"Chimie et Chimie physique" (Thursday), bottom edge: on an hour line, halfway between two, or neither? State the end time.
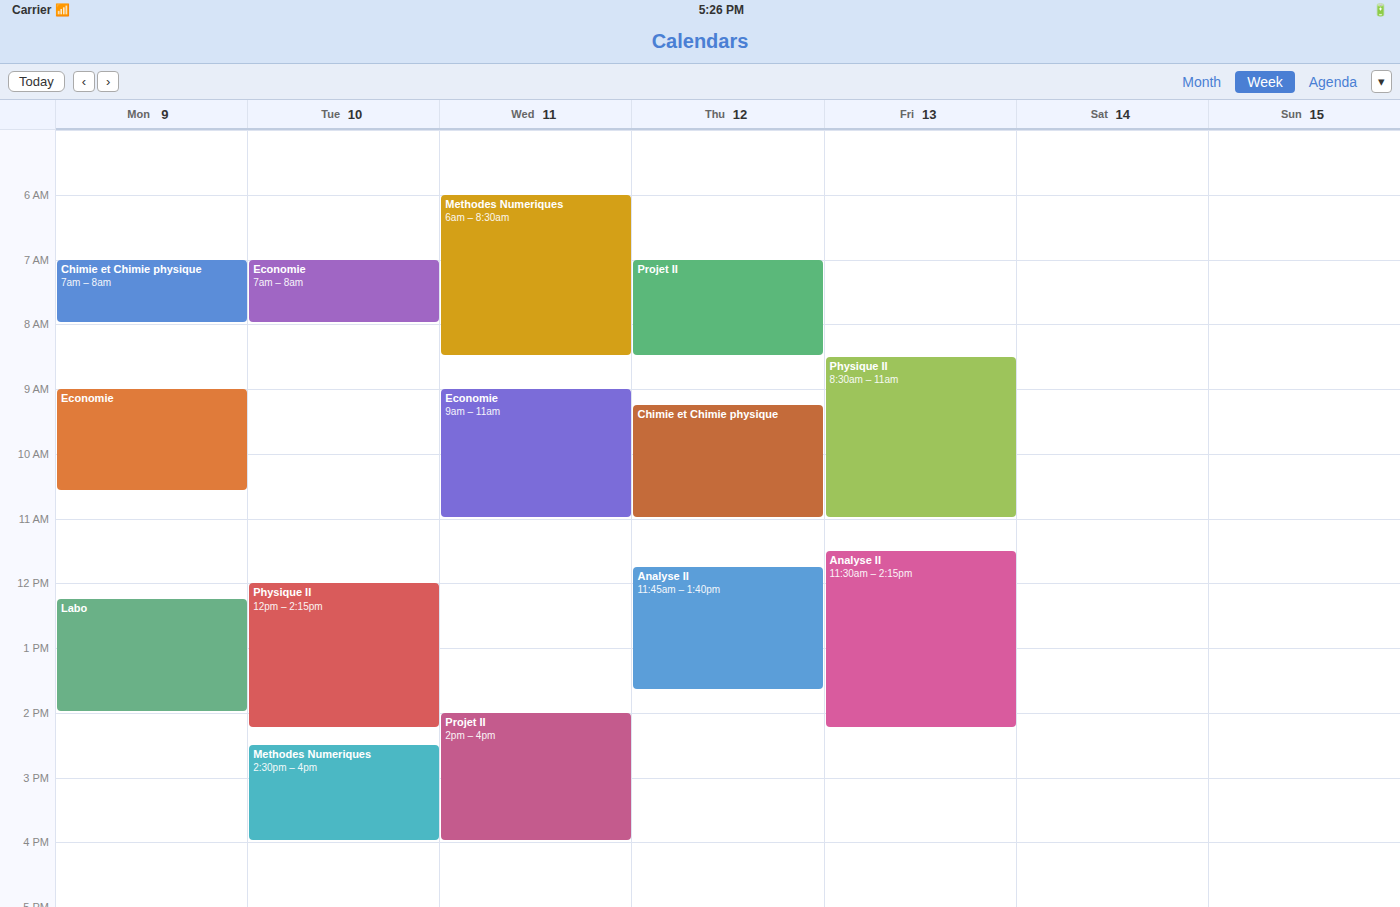
11:00 AM -- exactly on the 11 AM line.